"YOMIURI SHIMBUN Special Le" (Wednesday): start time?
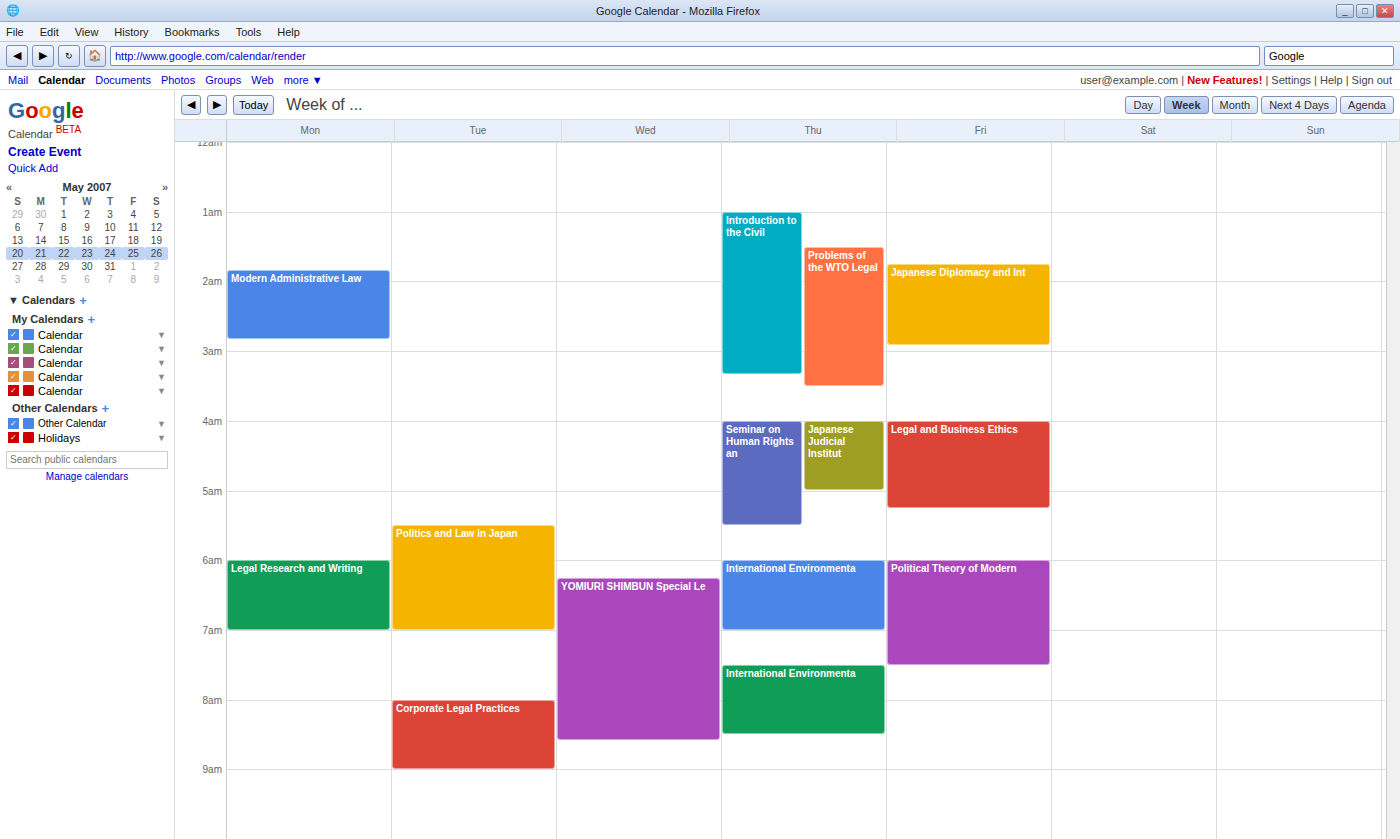
6:15 AM